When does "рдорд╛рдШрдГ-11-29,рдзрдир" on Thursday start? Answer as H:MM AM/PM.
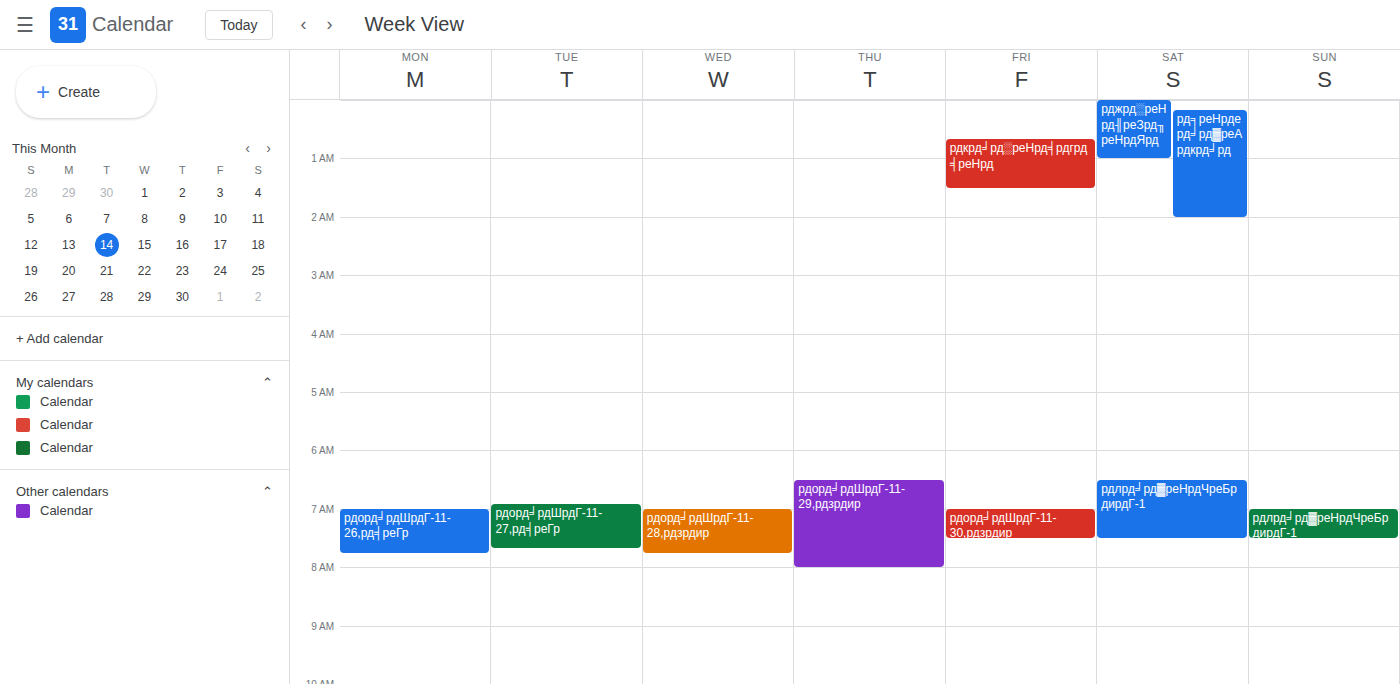
6:30 AM